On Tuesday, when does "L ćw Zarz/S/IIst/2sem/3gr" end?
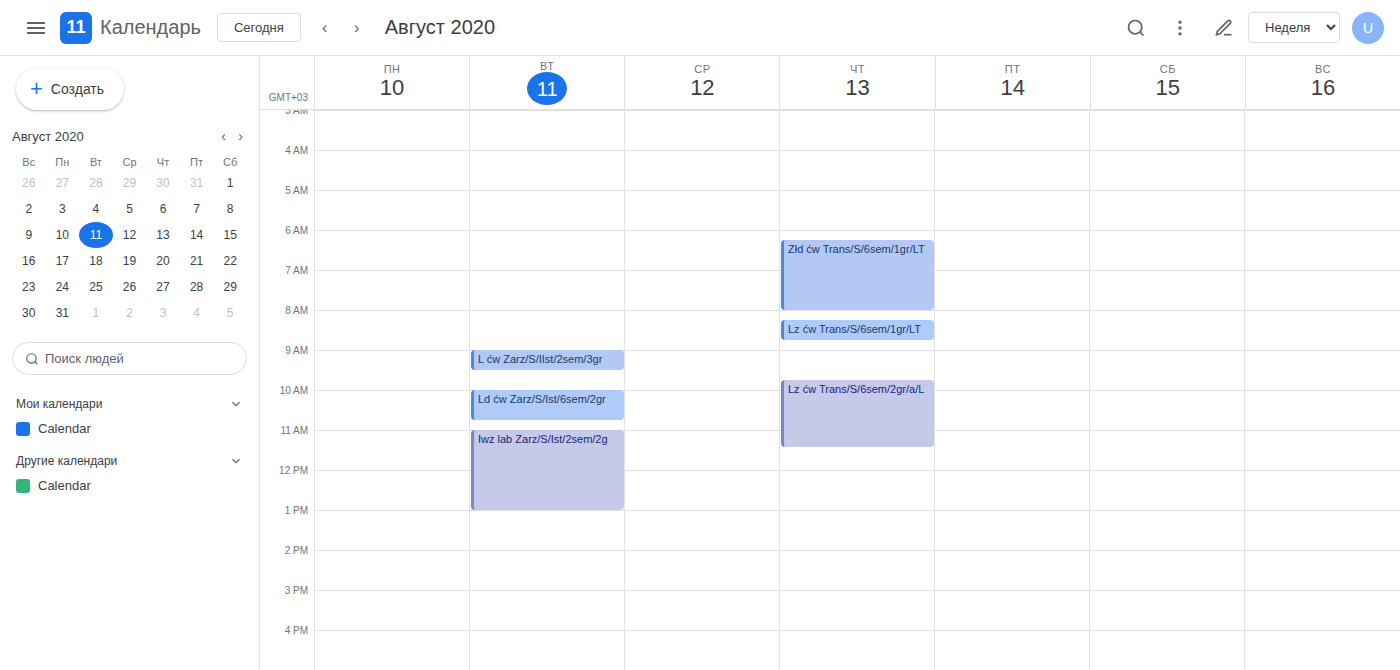
9:30 AM